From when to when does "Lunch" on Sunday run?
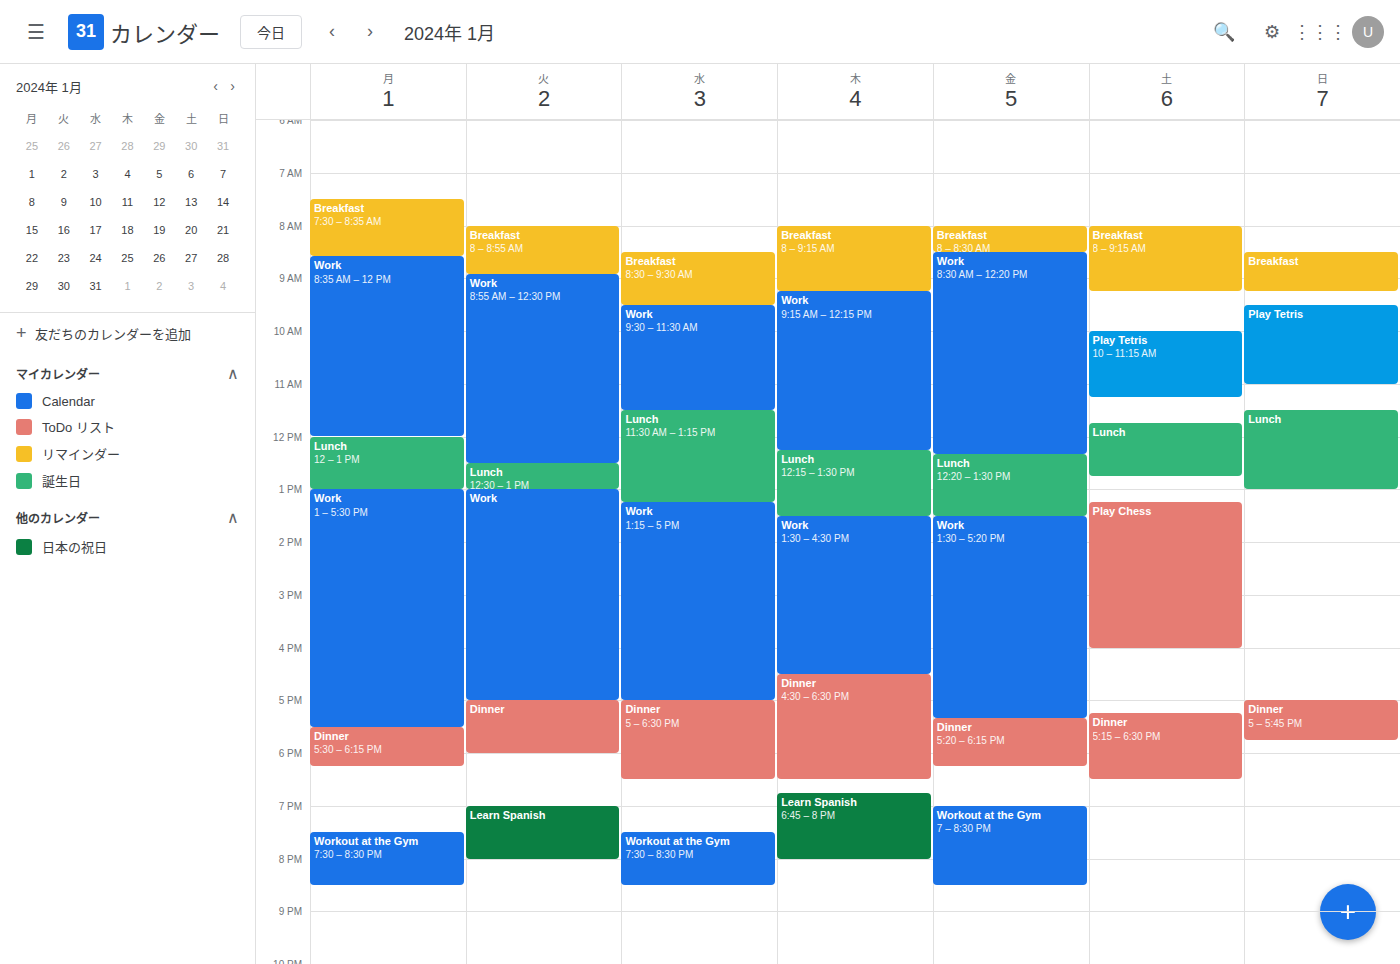
11:30 AM to 1:00 PM